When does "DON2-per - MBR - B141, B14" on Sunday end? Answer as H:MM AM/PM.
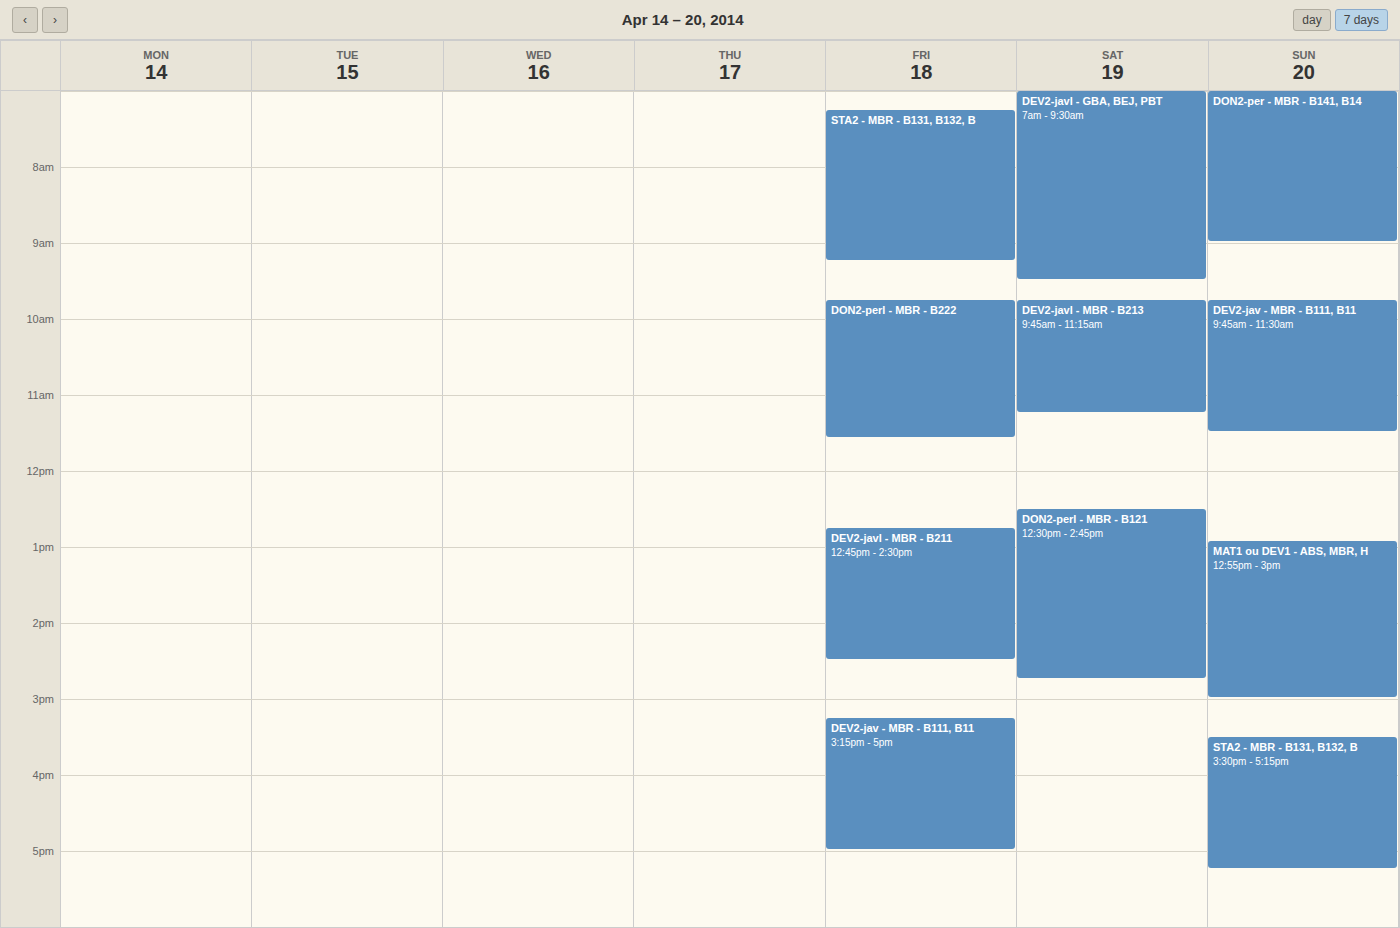
9:00 AM